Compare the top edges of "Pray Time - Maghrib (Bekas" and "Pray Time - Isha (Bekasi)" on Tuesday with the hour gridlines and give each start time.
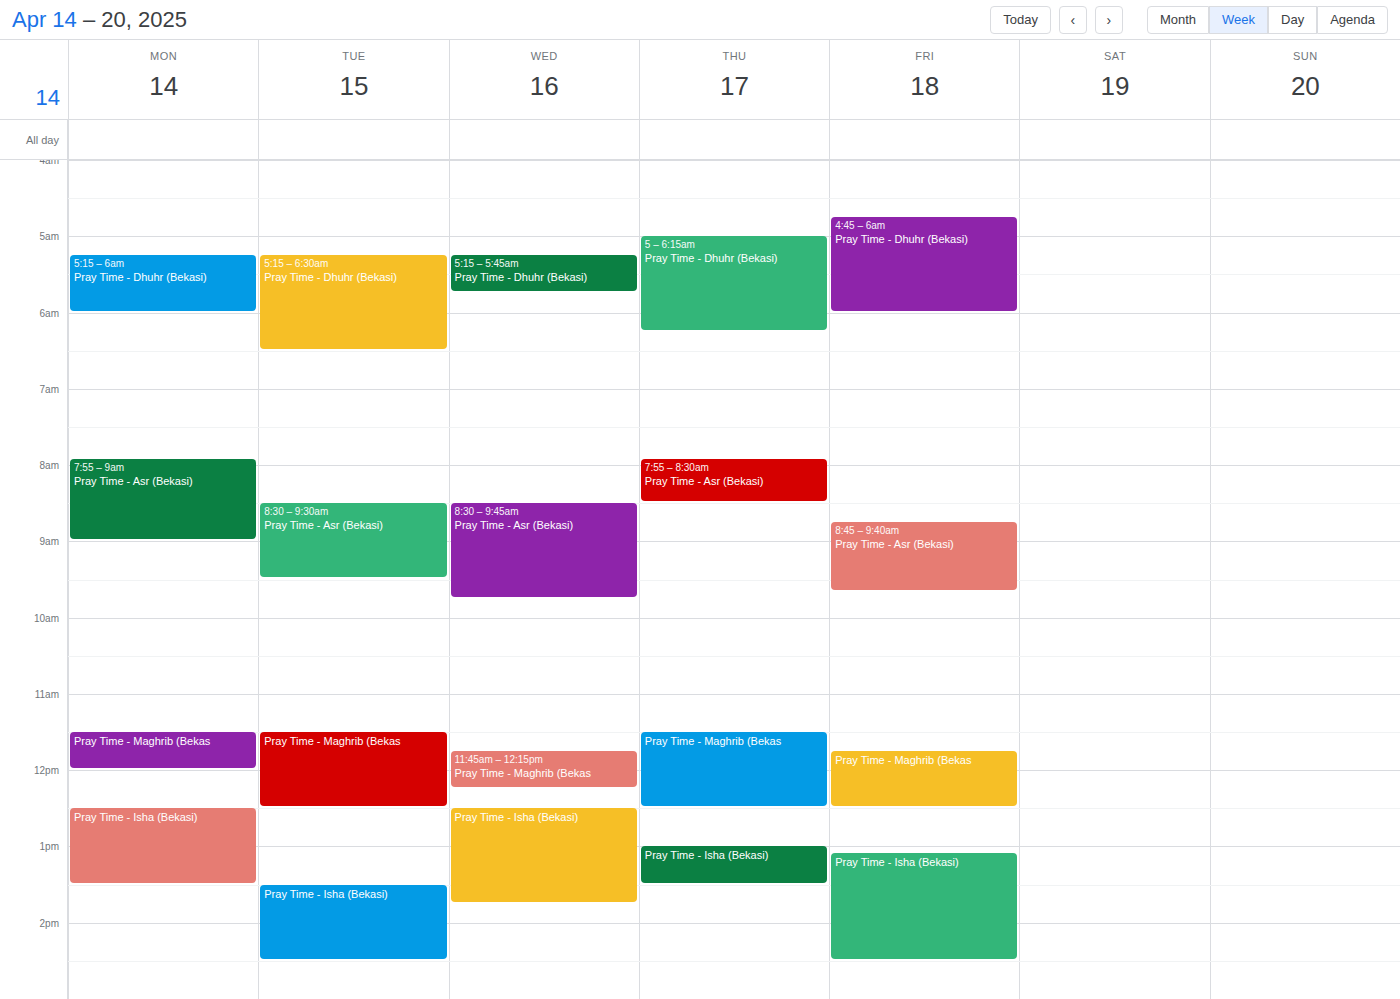
"Pray Time - Maghrib (Bekas": 11:30 AM, halfway between the 11 AM and 12 PM lines. "Pray Time - Isha (Bekasi)": 1:30 PM, halfway between the 1 PM and 2 PM lines.